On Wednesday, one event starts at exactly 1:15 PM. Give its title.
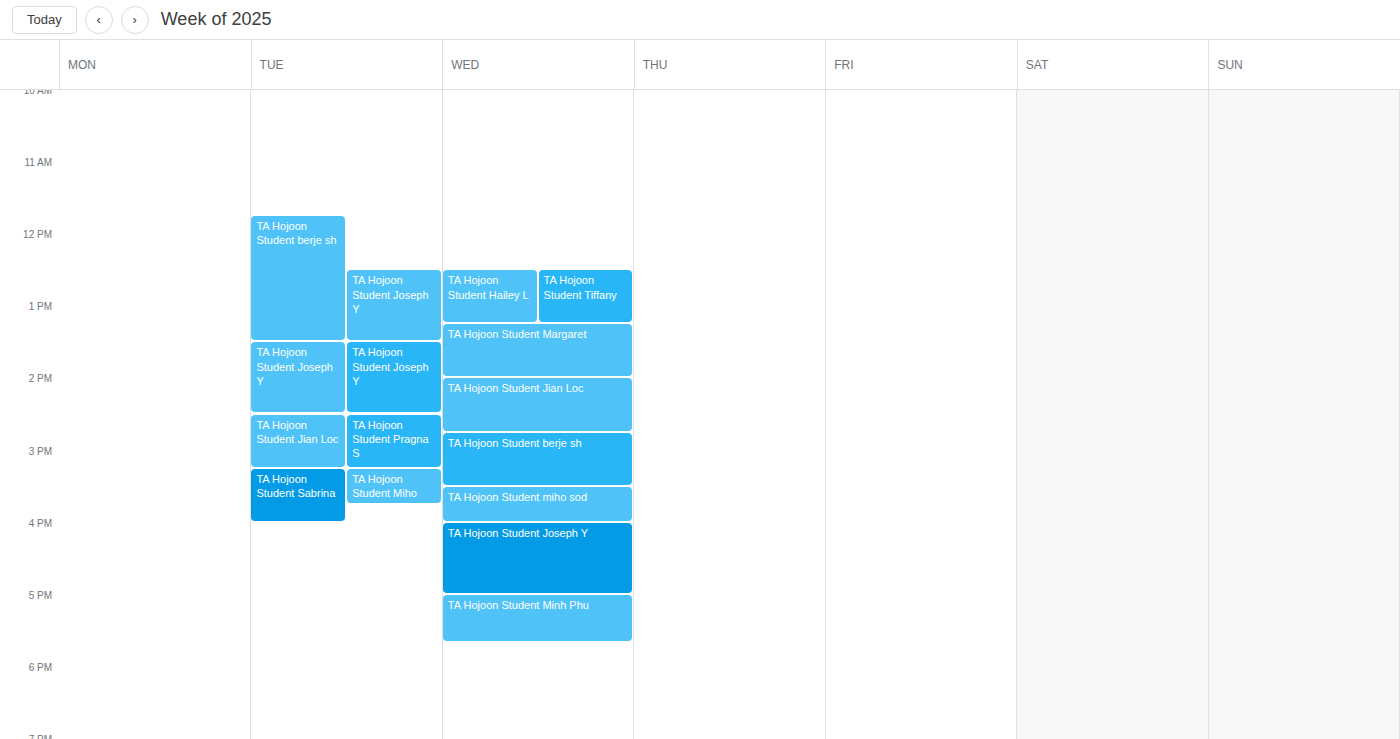
"TA Hojoon Student Margaret"